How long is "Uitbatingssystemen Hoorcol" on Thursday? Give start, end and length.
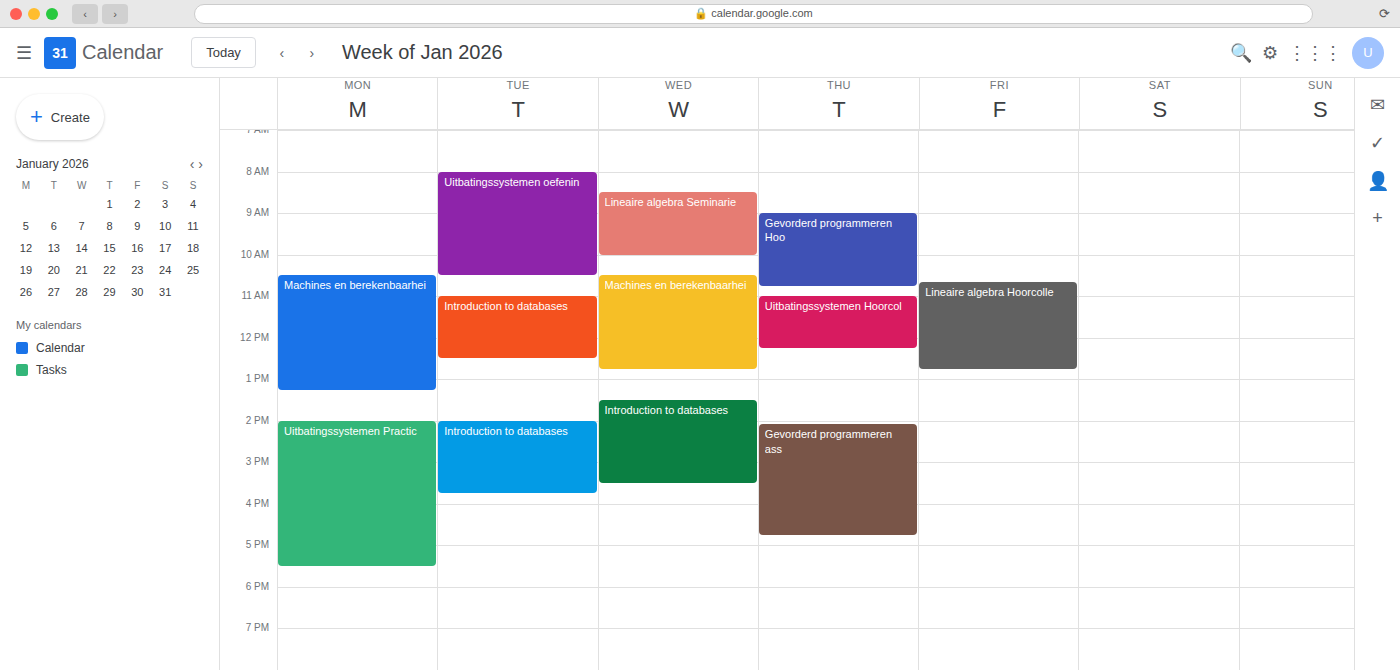
11:00 AM to 12:15 PM, 1 hour 15 minutes